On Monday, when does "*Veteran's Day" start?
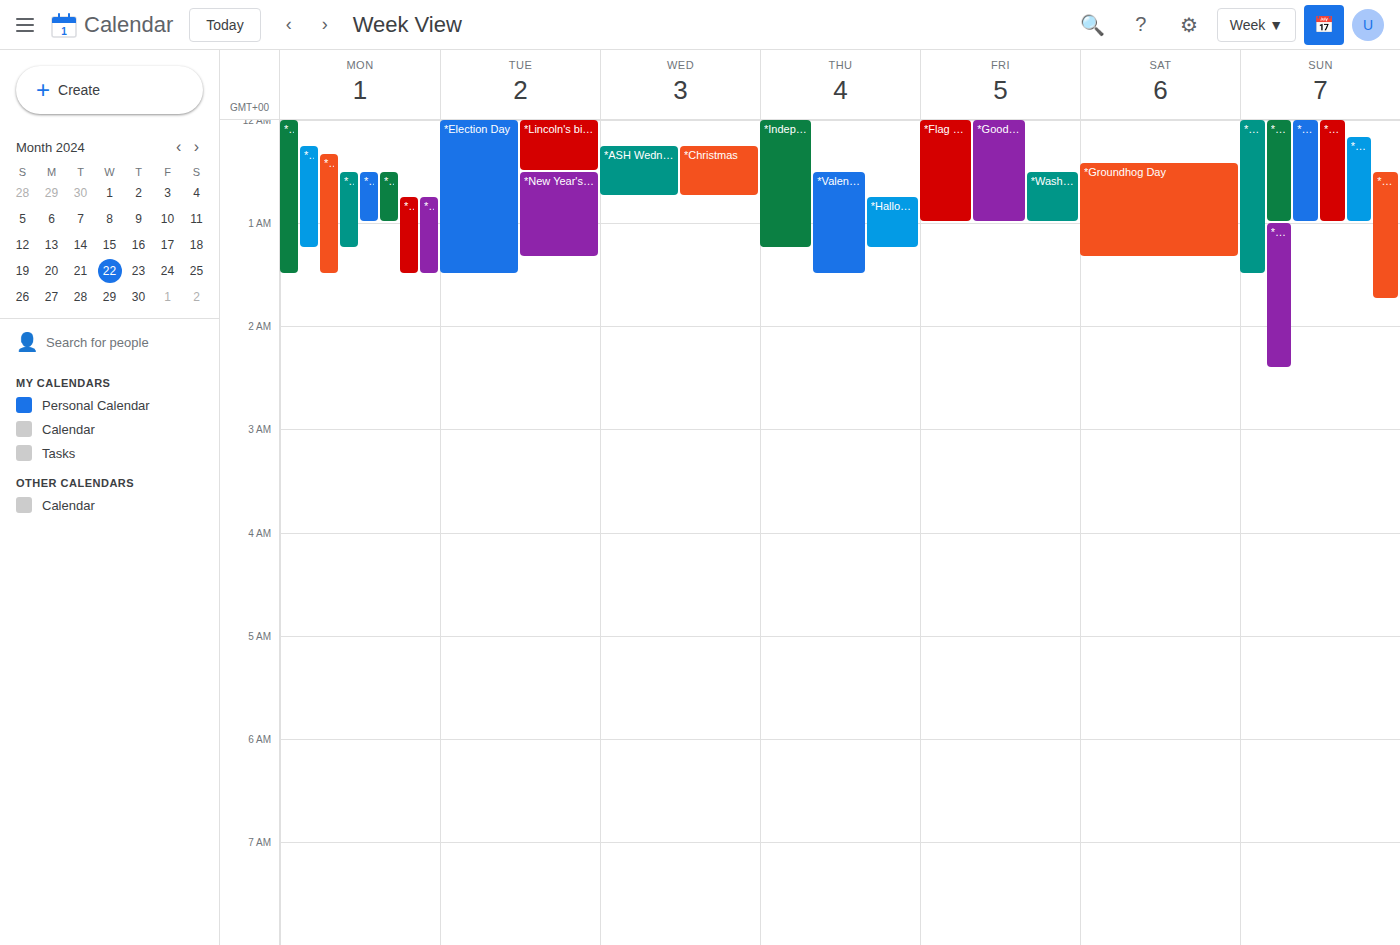
12:30 AM